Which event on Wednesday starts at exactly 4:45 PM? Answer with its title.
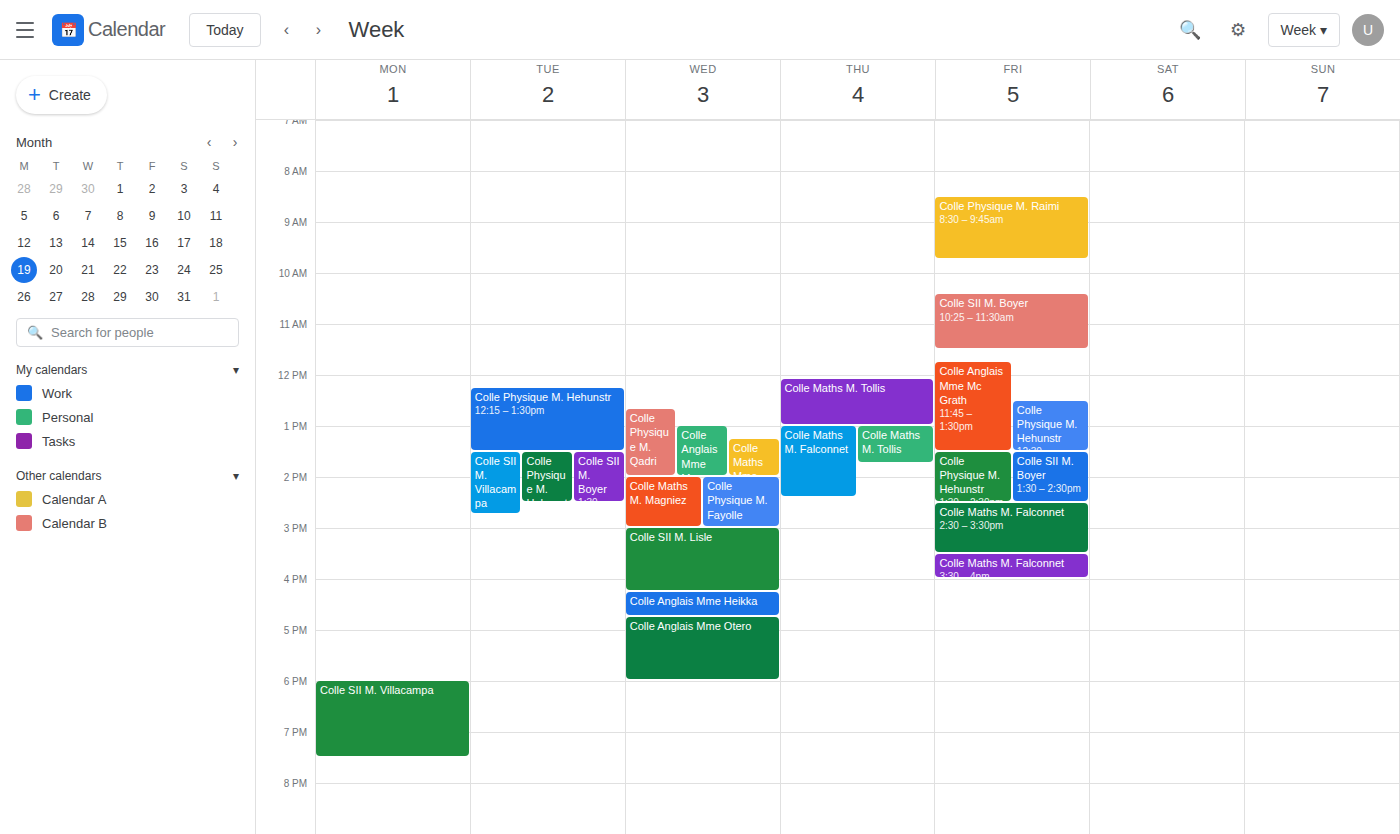
"Colle Anglais Mme Otero"